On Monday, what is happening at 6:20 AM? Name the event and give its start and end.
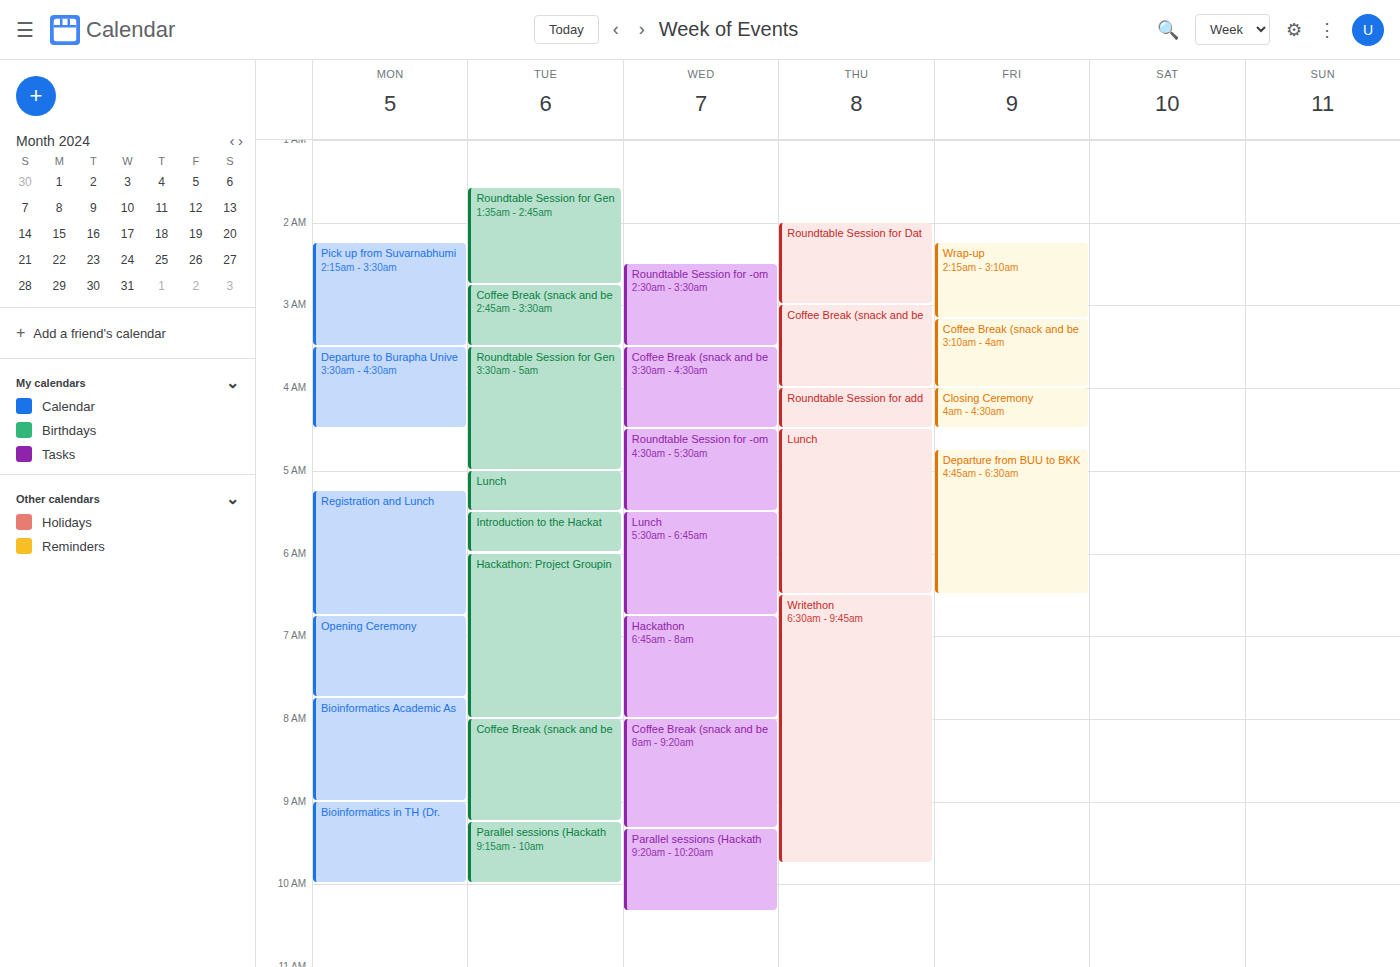
"Registration and Lunch", 5:15 AM to 6:45 AM